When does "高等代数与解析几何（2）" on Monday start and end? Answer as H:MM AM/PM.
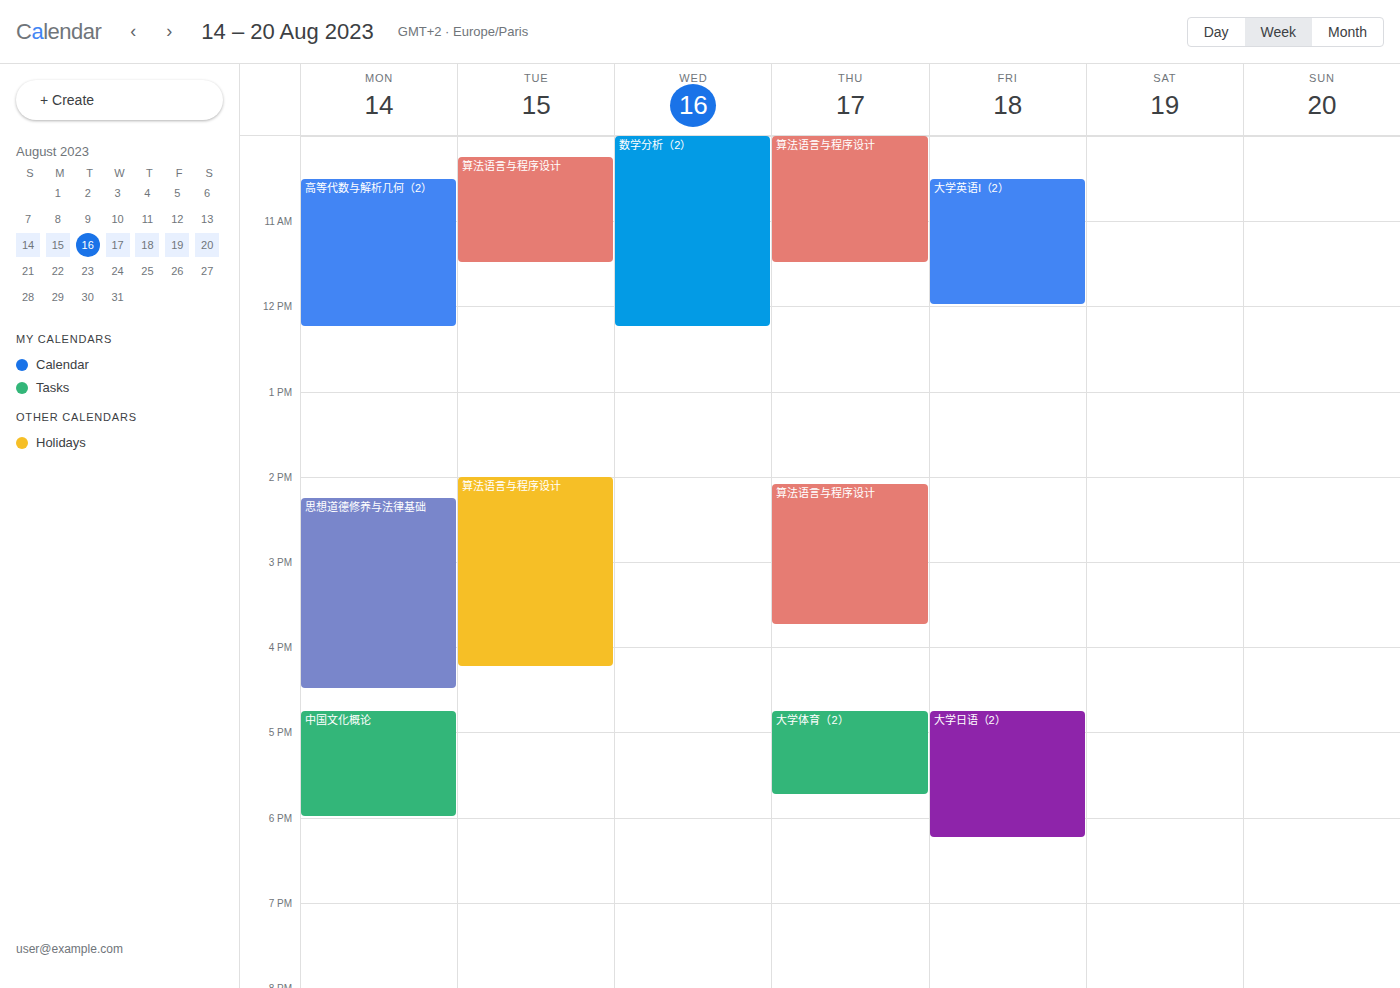
10:30 AM to 12:15 PM